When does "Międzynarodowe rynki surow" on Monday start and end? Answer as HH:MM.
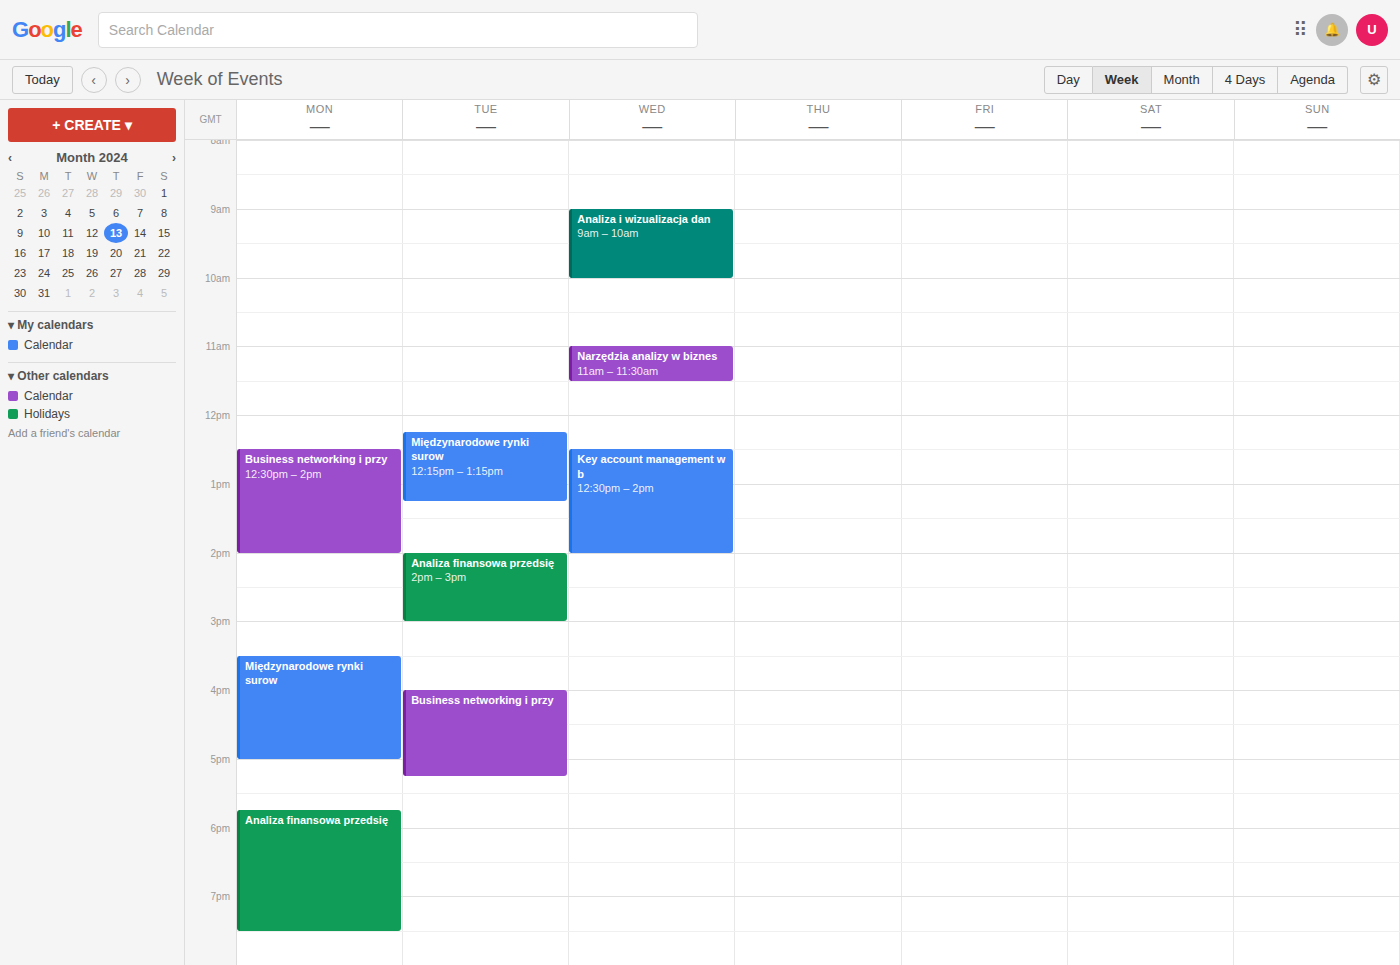
15:30 to 17:00